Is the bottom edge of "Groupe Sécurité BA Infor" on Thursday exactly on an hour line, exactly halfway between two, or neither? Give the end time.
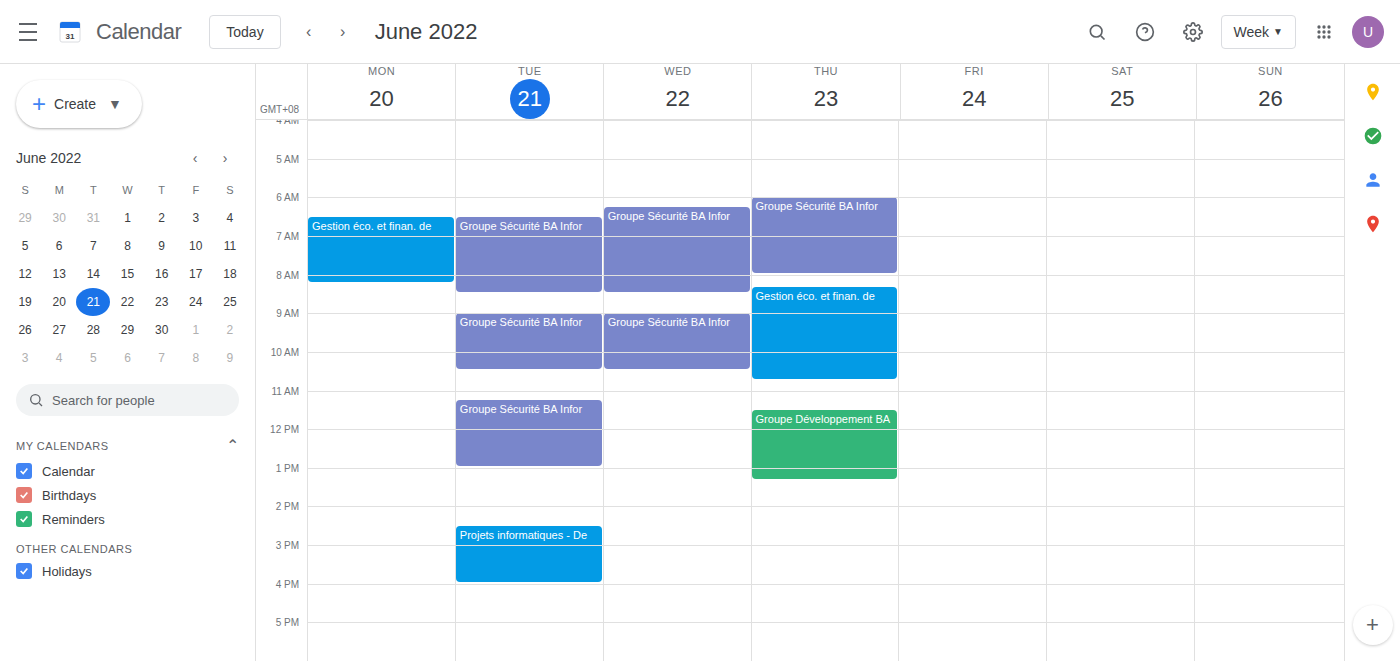
08:00 -- exactly on the 08:00 line.